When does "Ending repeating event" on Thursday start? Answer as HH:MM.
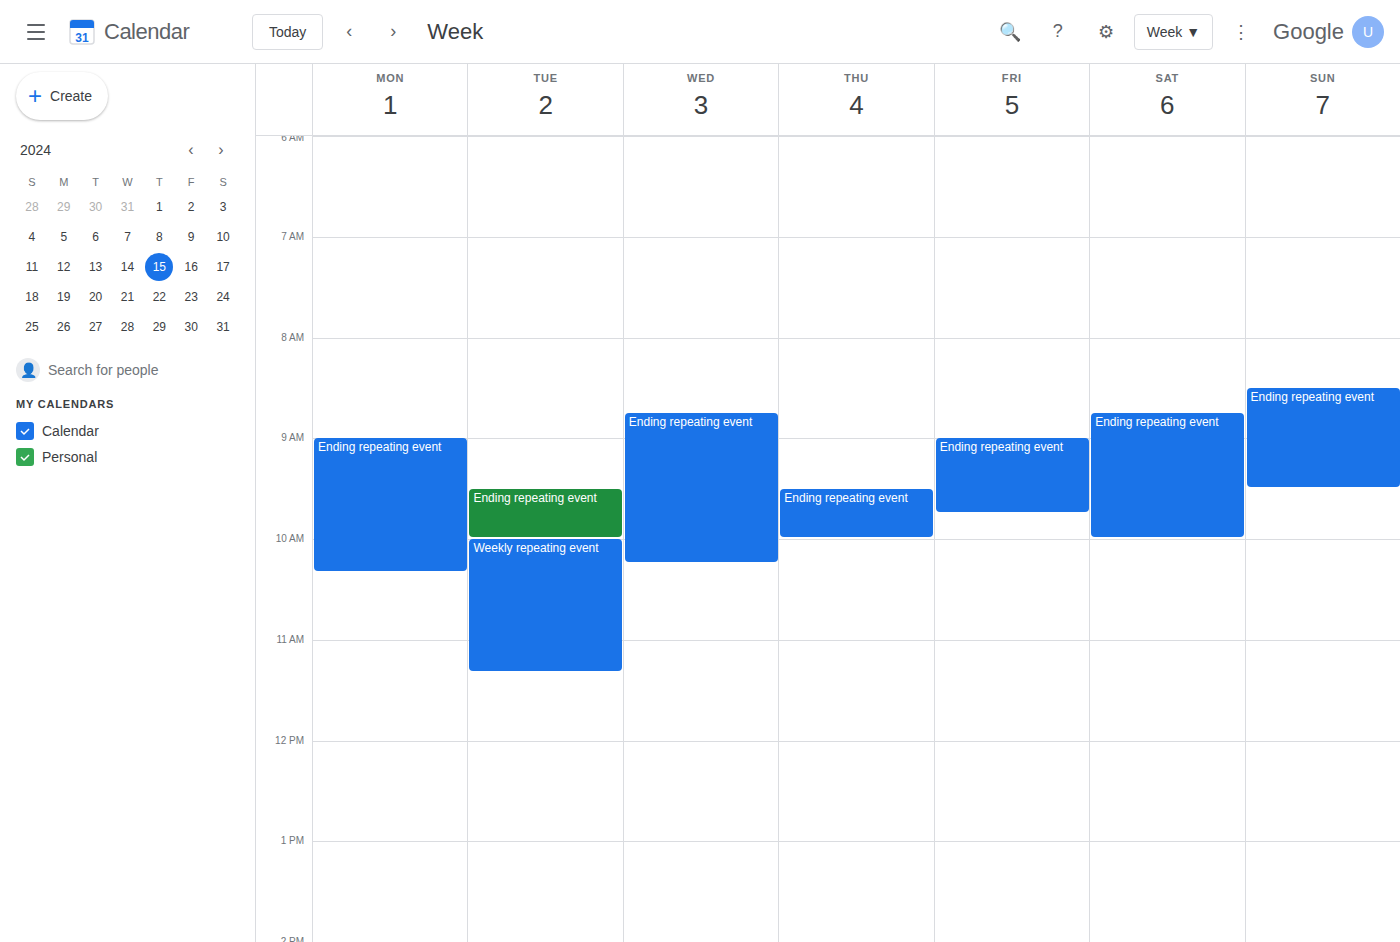
09:30